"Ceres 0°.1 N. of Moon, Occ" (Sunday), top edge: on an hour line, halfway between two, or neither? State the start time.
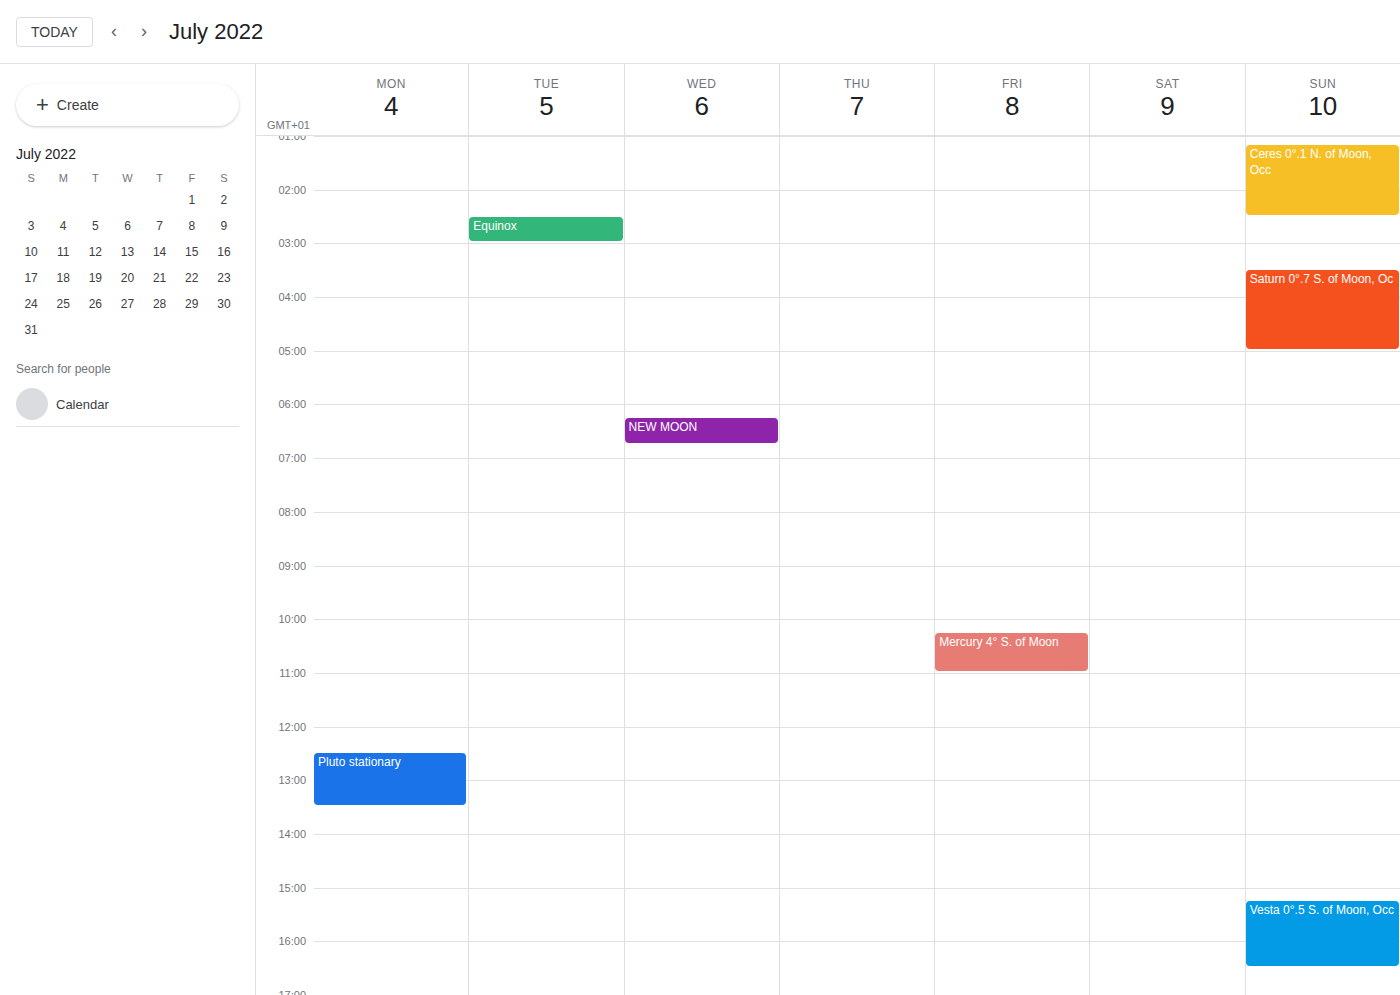
1:10 AM -- neither: 10 minutes below the 1 AM line and 50 minutes above the 2 AM line.